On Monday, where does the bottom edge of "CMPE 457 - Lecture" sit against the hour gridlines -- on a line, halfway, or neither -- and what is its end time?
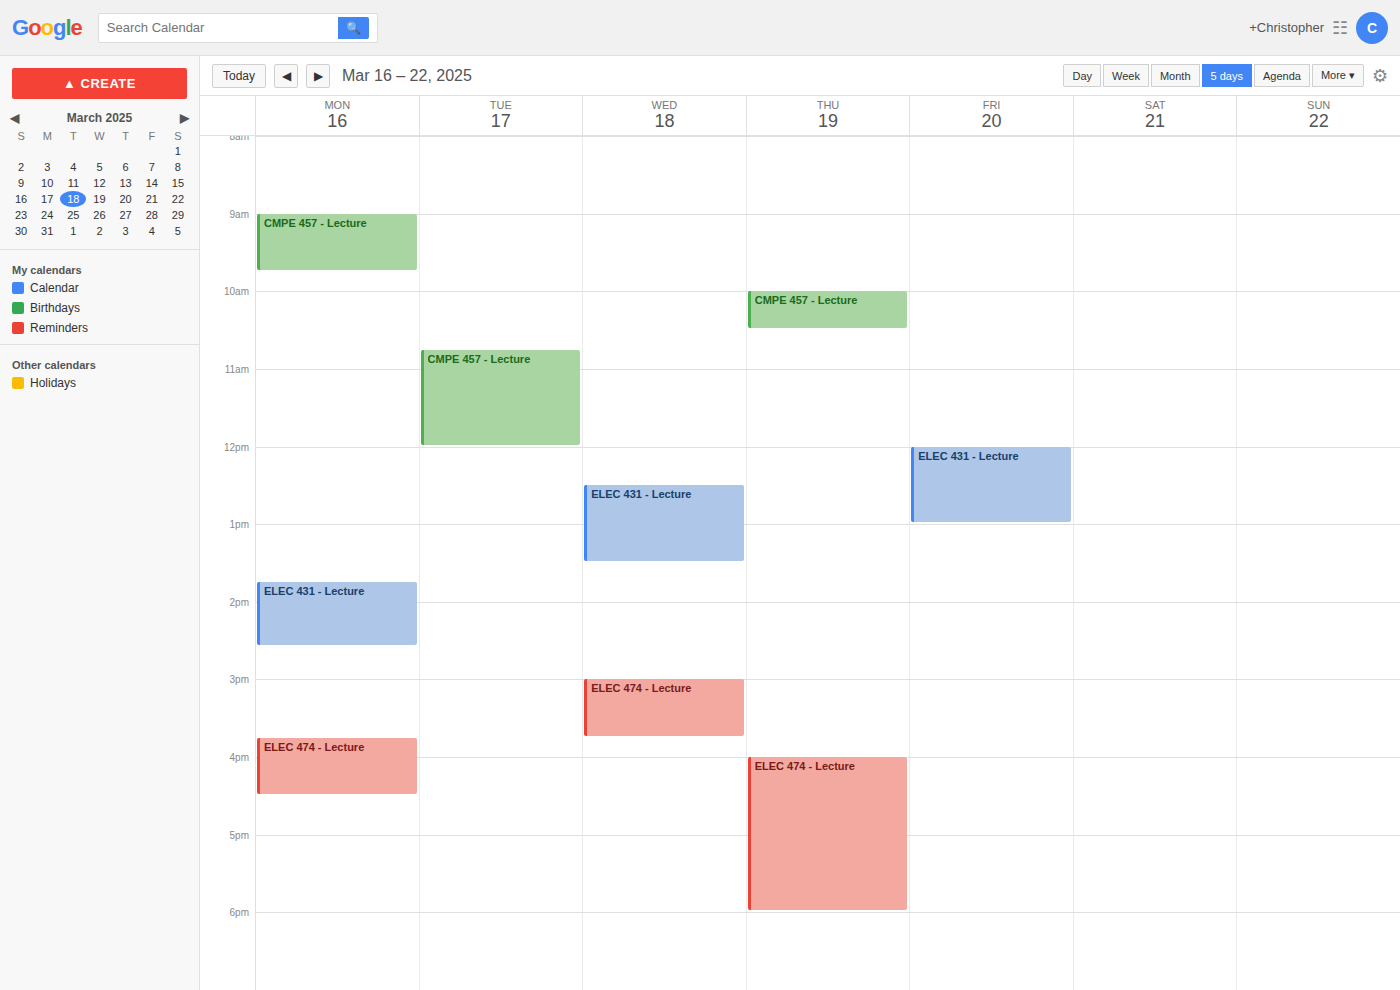
09:45 -- neither: three quarters of the way from the 09:00 line to the 10:00 line.